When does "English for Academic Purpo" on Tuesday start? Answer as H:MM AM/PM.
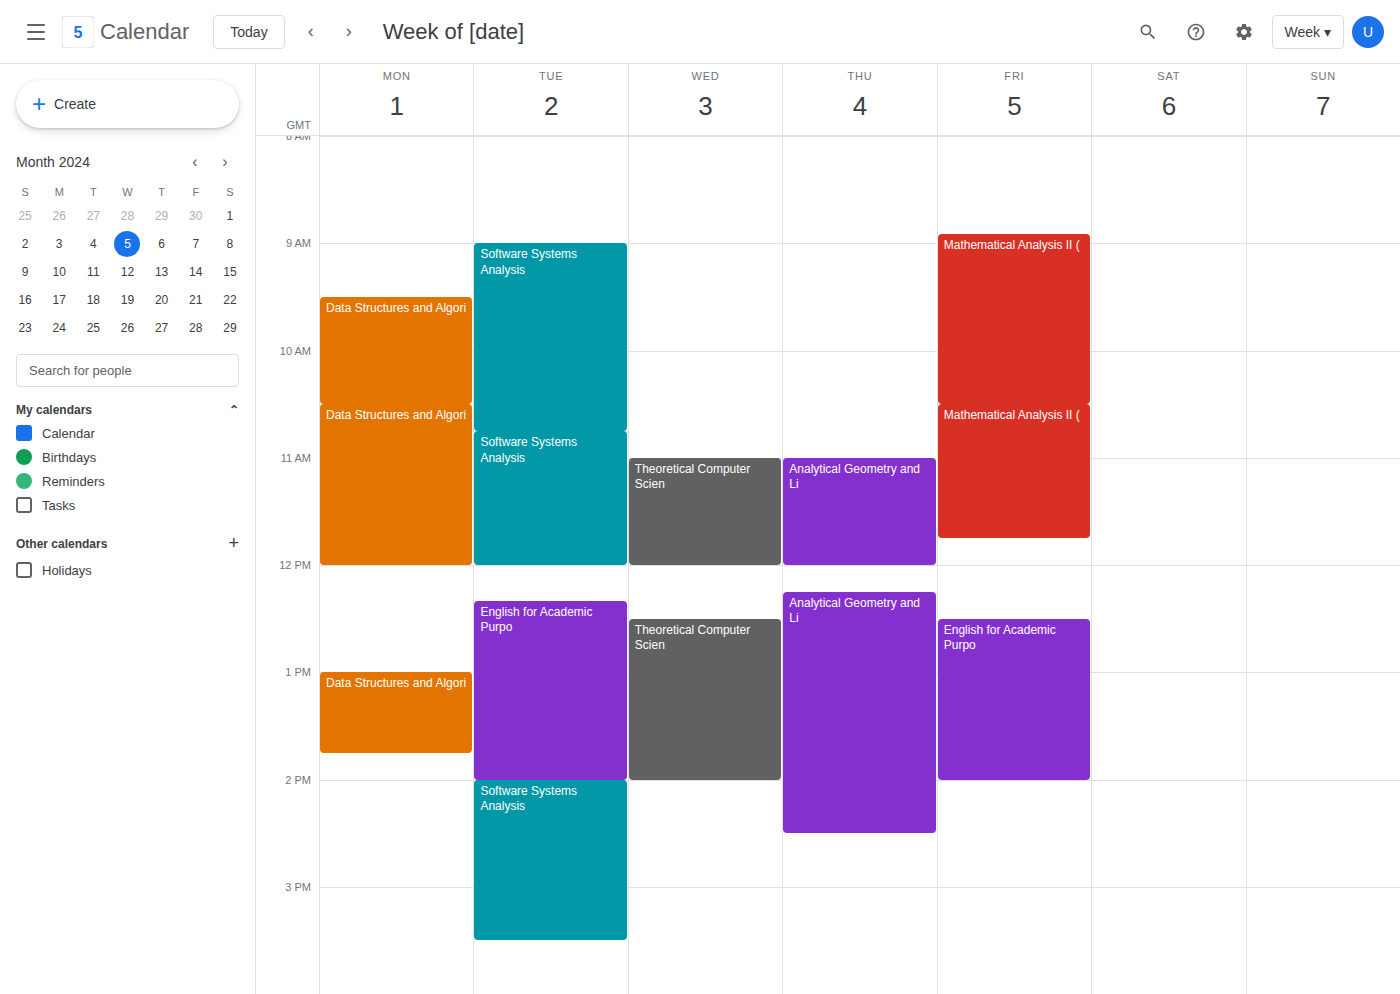
12:20 PM